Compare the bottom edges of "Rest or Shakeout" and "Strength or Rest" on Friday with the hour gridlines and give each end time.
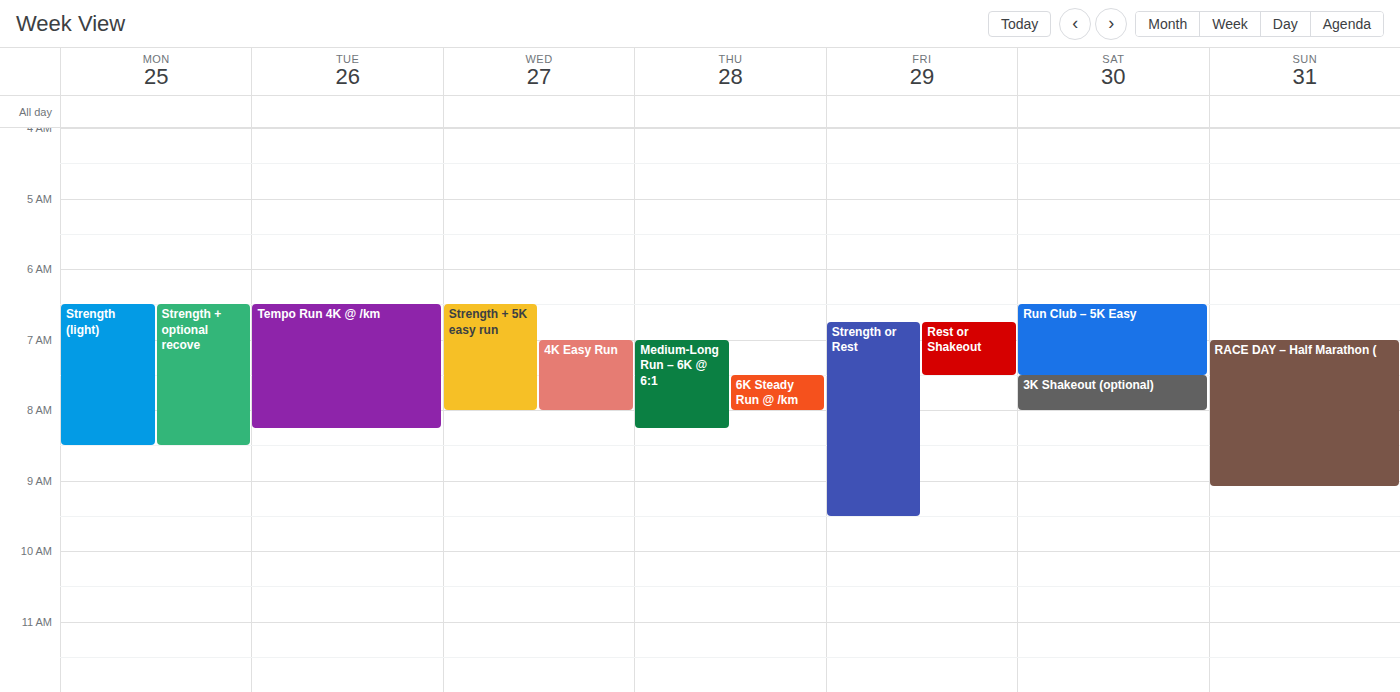
"Rest or Shakeout": 7:30 AM, halfway between the 7 AM and 8 AM lines. "Strength or Rest": 9:30 AM, halfway between the 9 AM and 10 AM lines.